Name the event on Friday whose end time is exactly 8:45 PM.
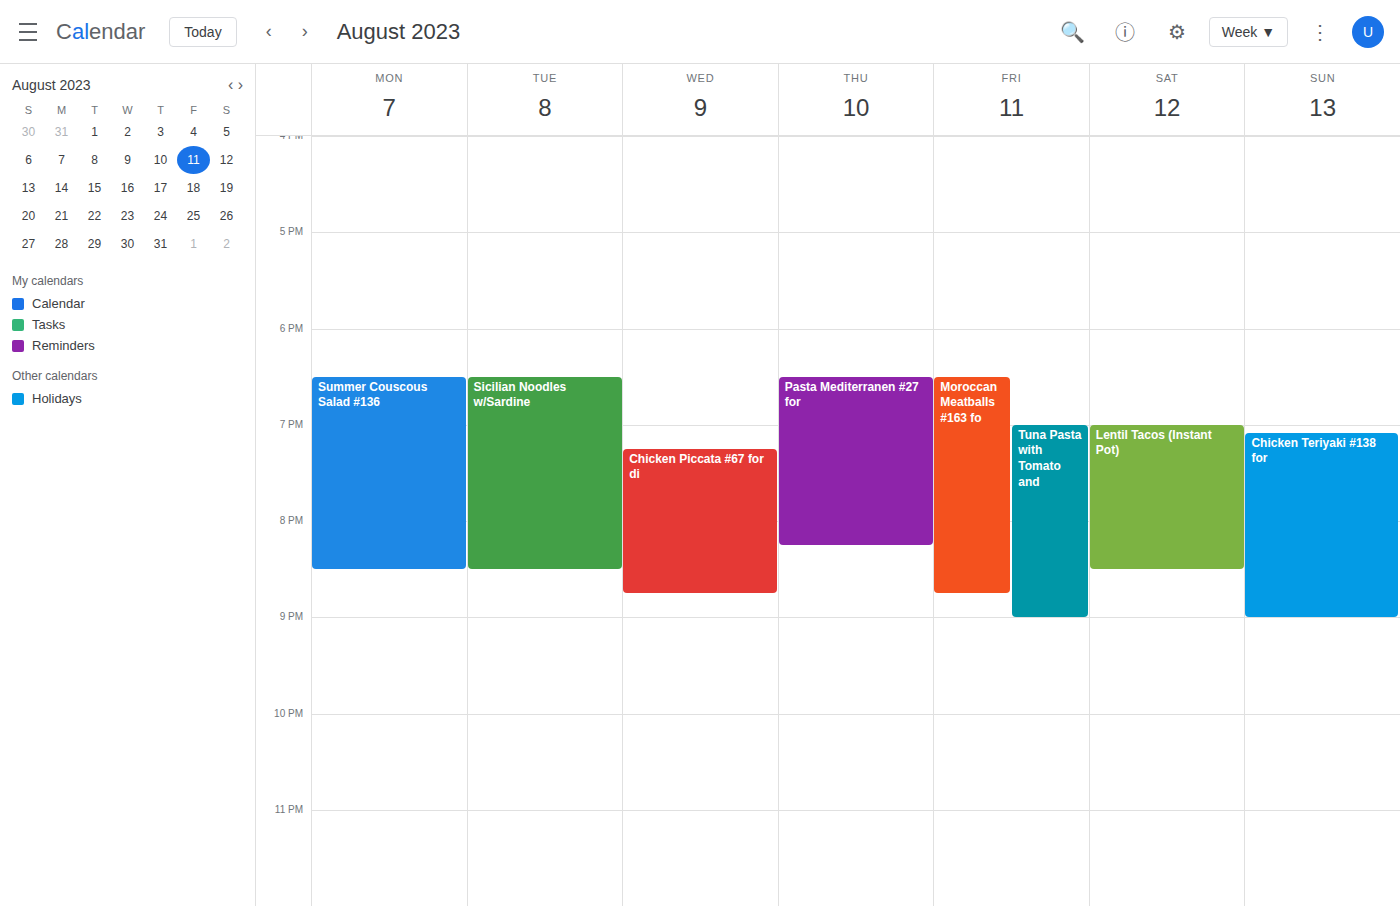
"Moroccan Meatballs #163 fo"